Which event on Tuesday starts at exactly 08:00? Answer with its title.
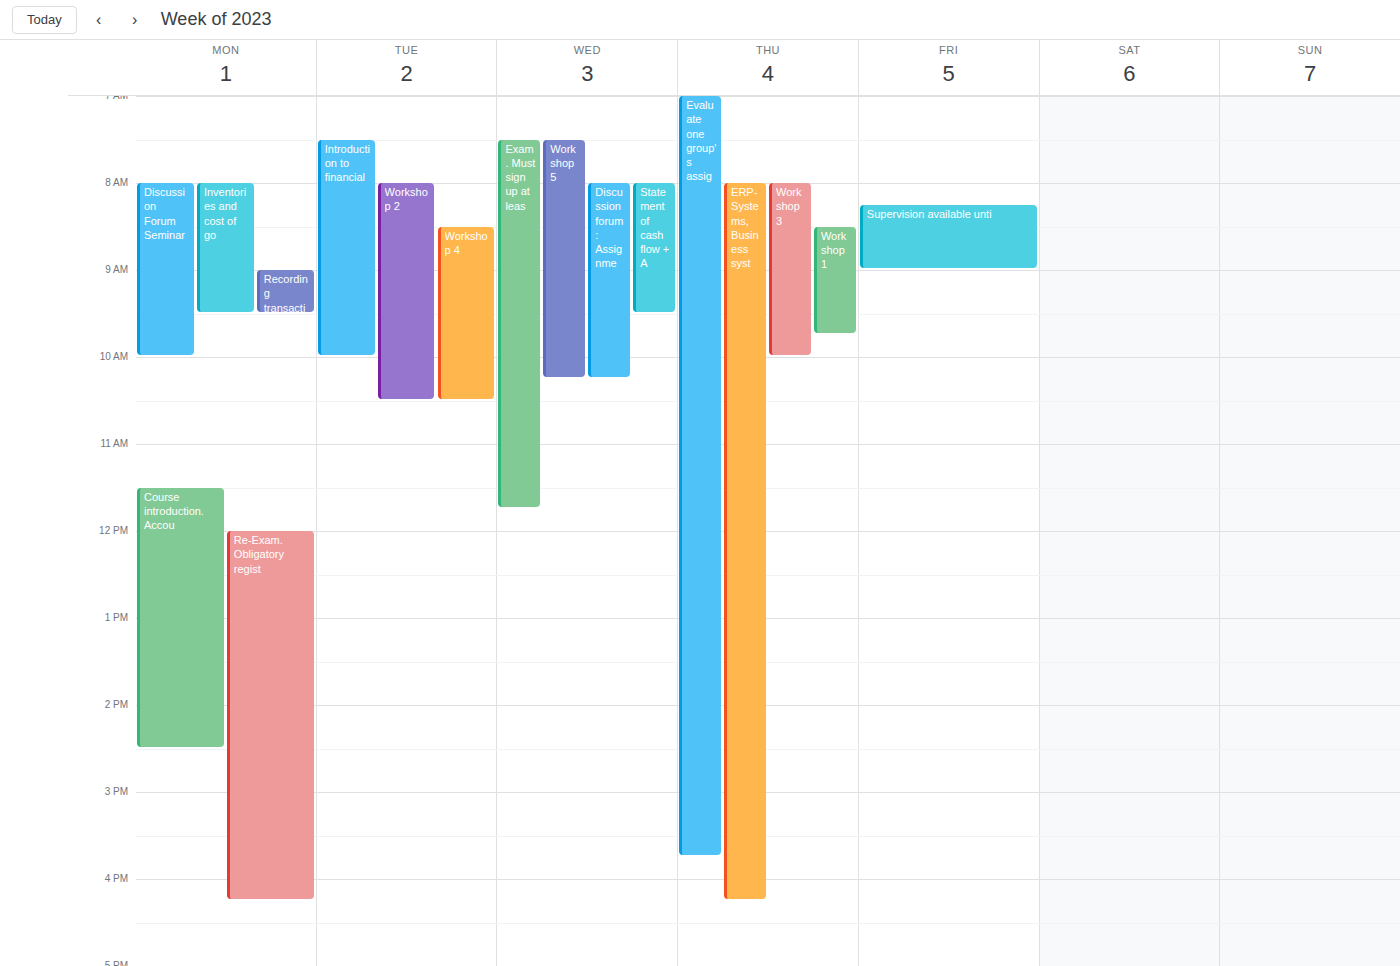
"Workshop 2"